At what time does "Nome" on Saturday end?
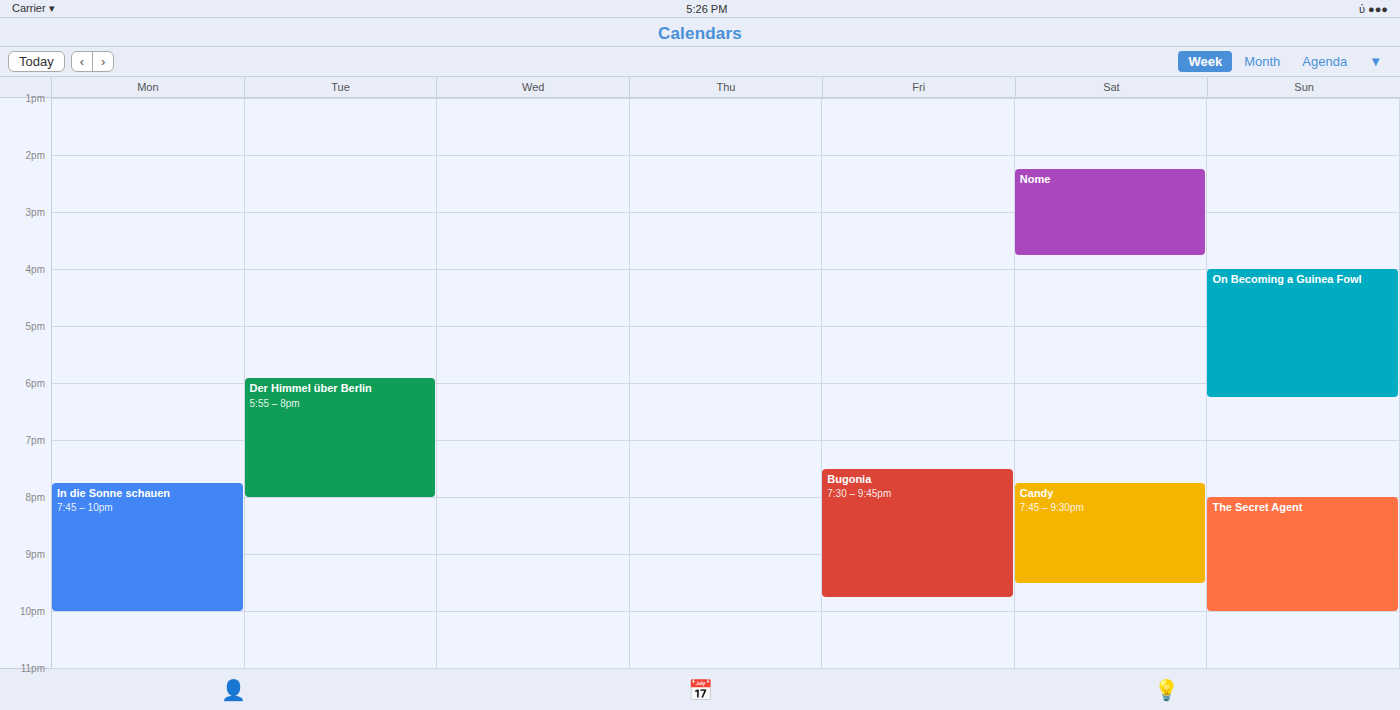
3:45 PM